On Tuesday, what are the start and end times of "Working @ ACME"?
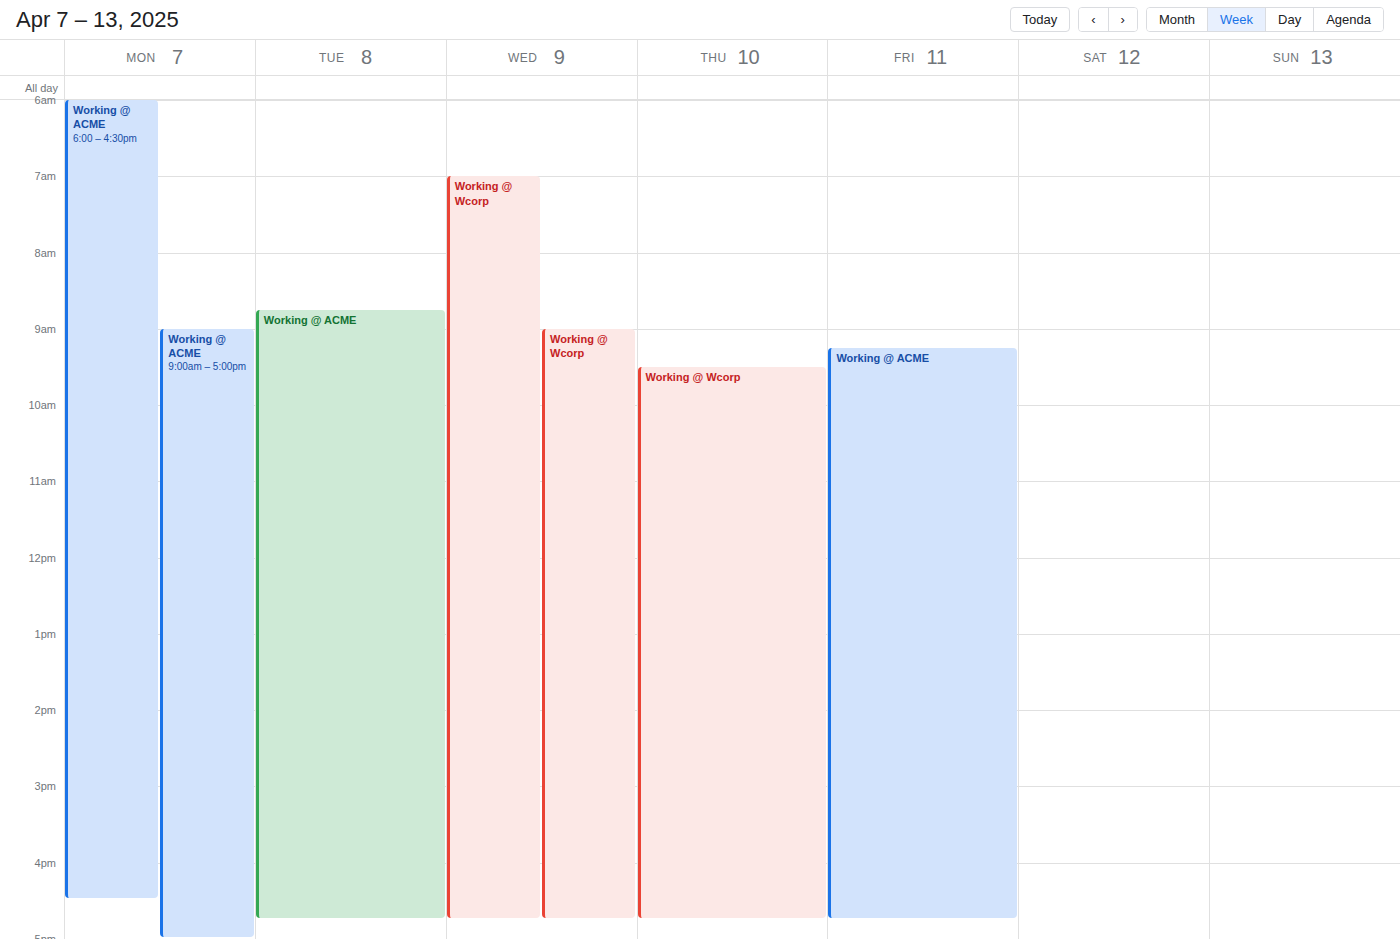
8:45 AM to 4:45 PM